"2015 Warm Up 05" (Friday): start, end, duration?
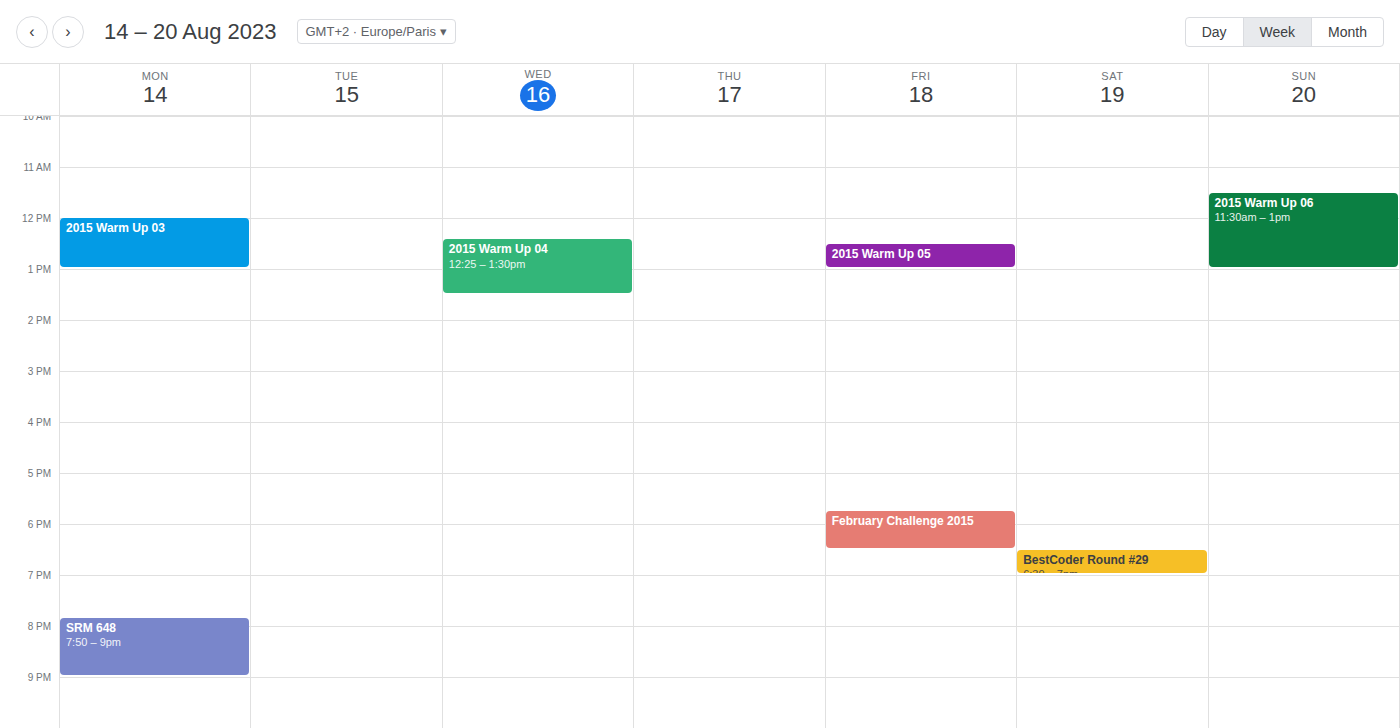
12:30 PM to 1:00 PM, 30 minutes